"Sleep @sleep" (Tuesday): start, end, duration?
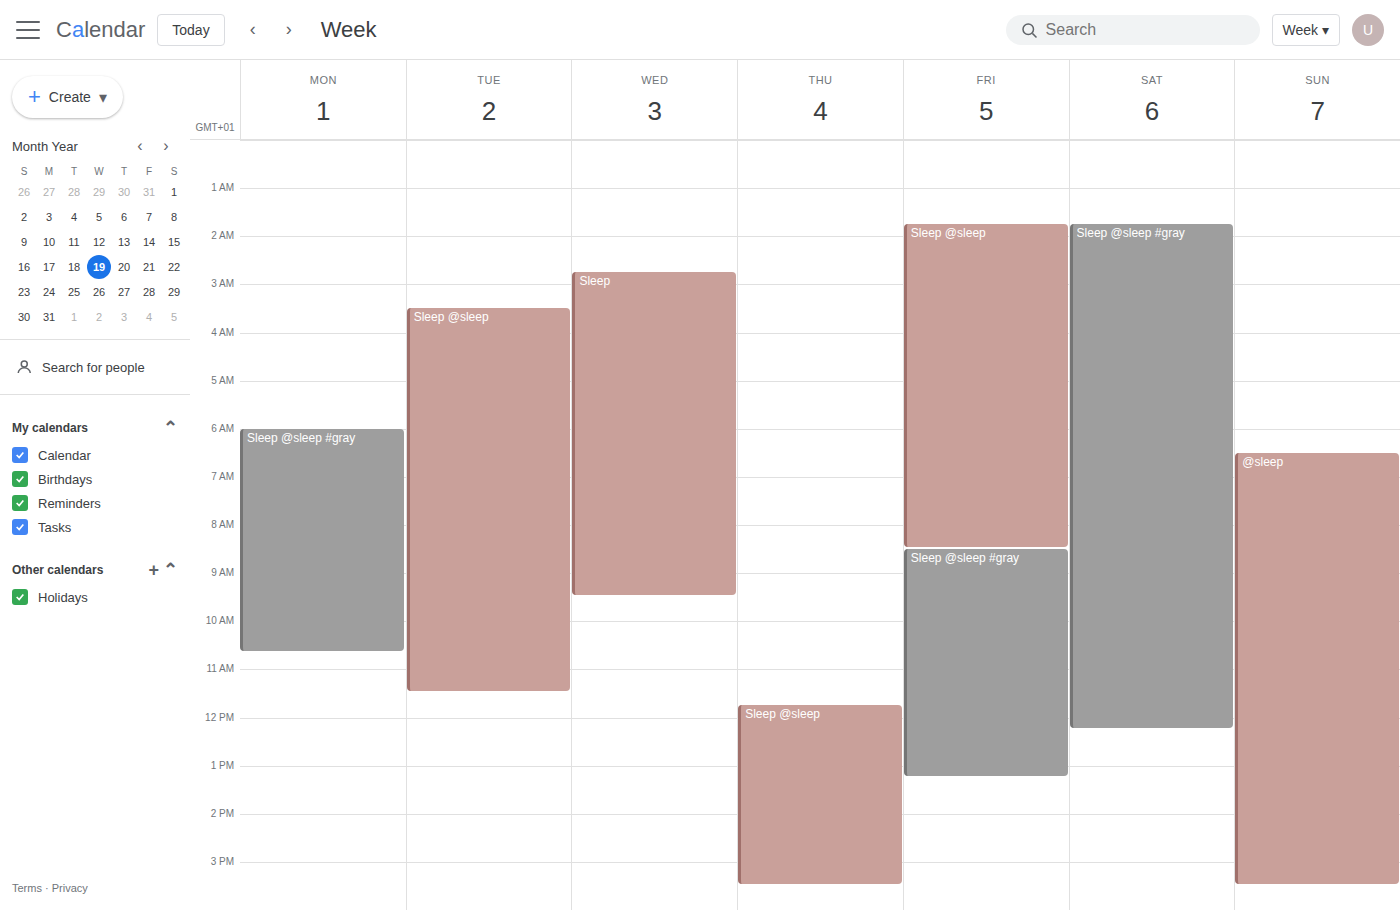
03:30 to 11:30, 8 hours